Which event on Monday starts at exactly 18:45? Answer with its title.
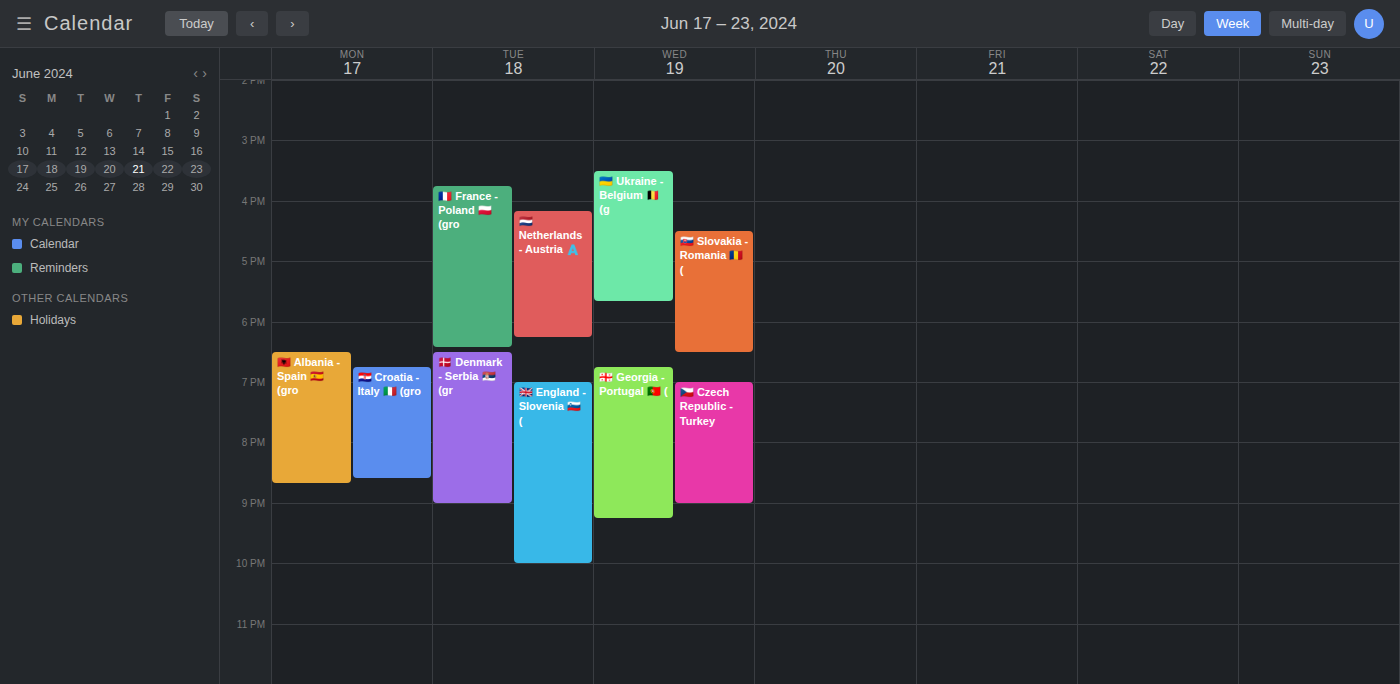
"🇭🇷 Croatia - Italy 🇮🇹 (gro"